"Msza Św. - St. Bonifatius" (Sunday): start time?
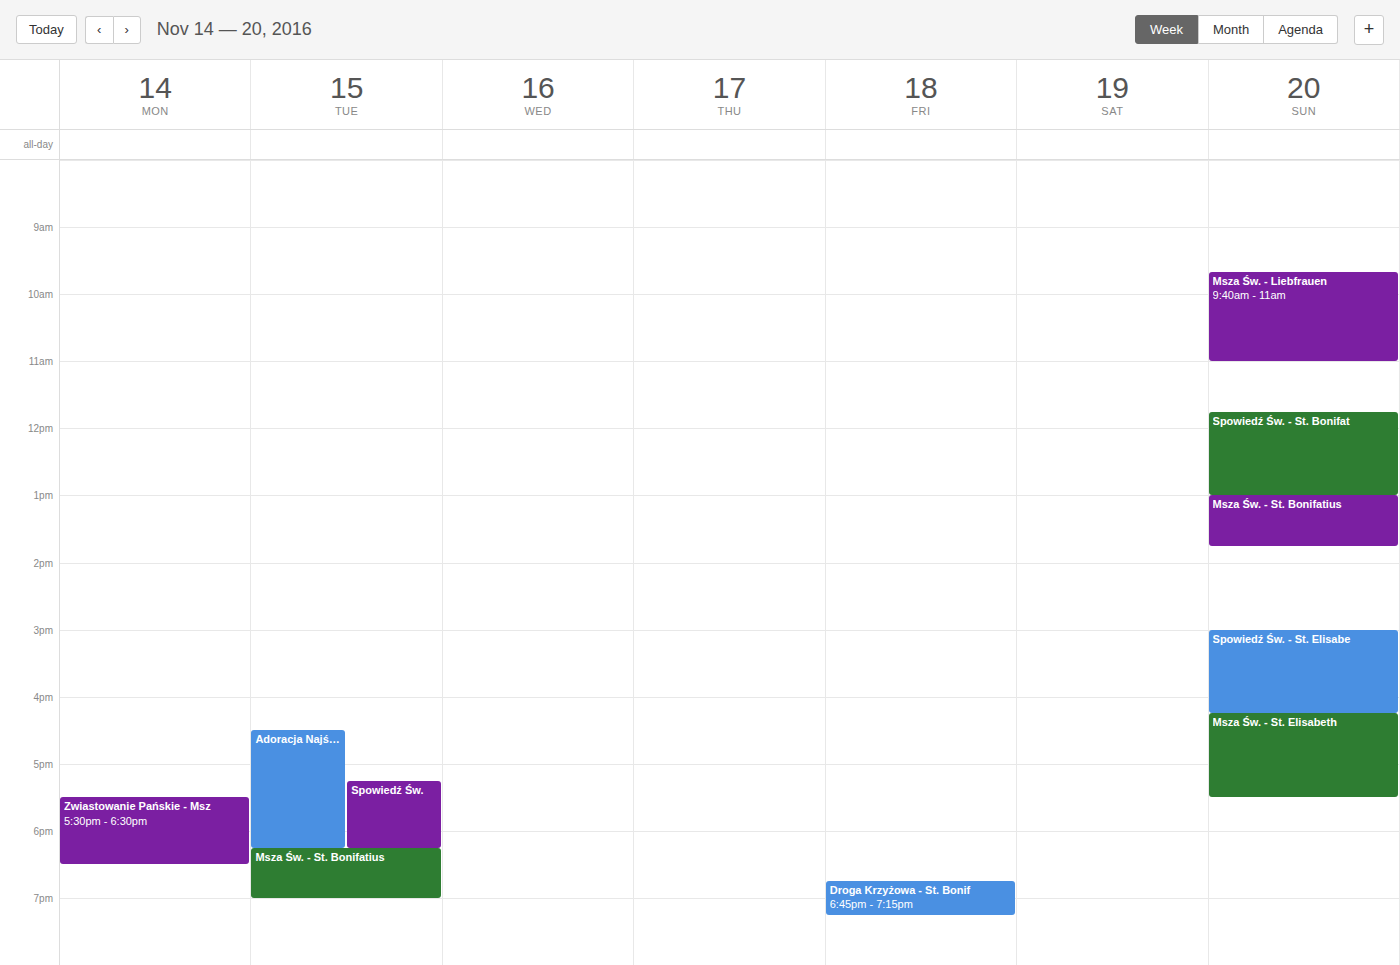
1:00 PM